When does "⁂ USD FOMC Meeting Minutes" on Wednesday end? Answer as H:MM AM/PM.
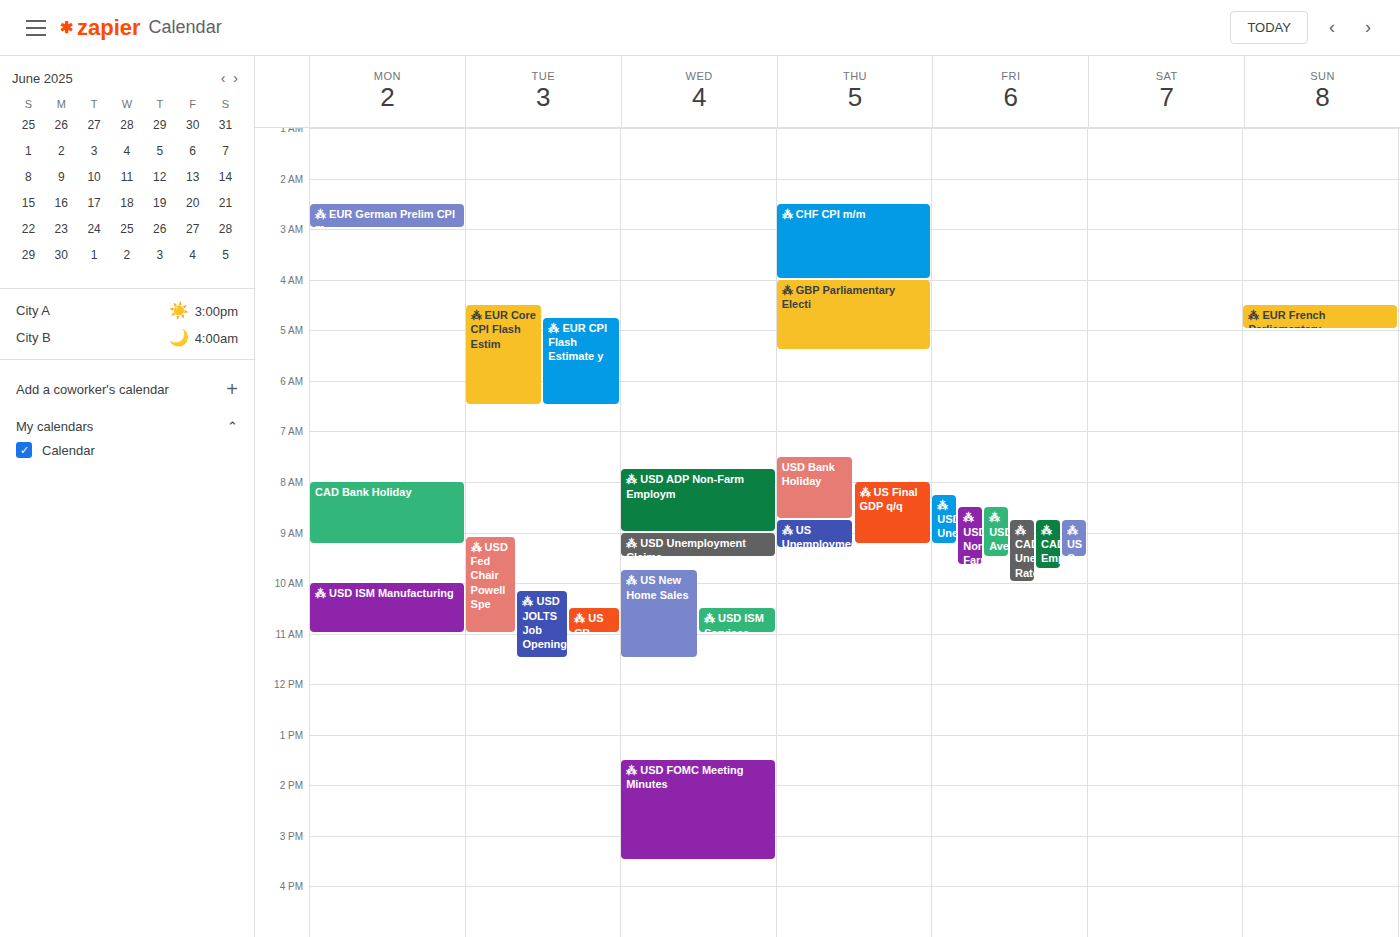
3:30 PM